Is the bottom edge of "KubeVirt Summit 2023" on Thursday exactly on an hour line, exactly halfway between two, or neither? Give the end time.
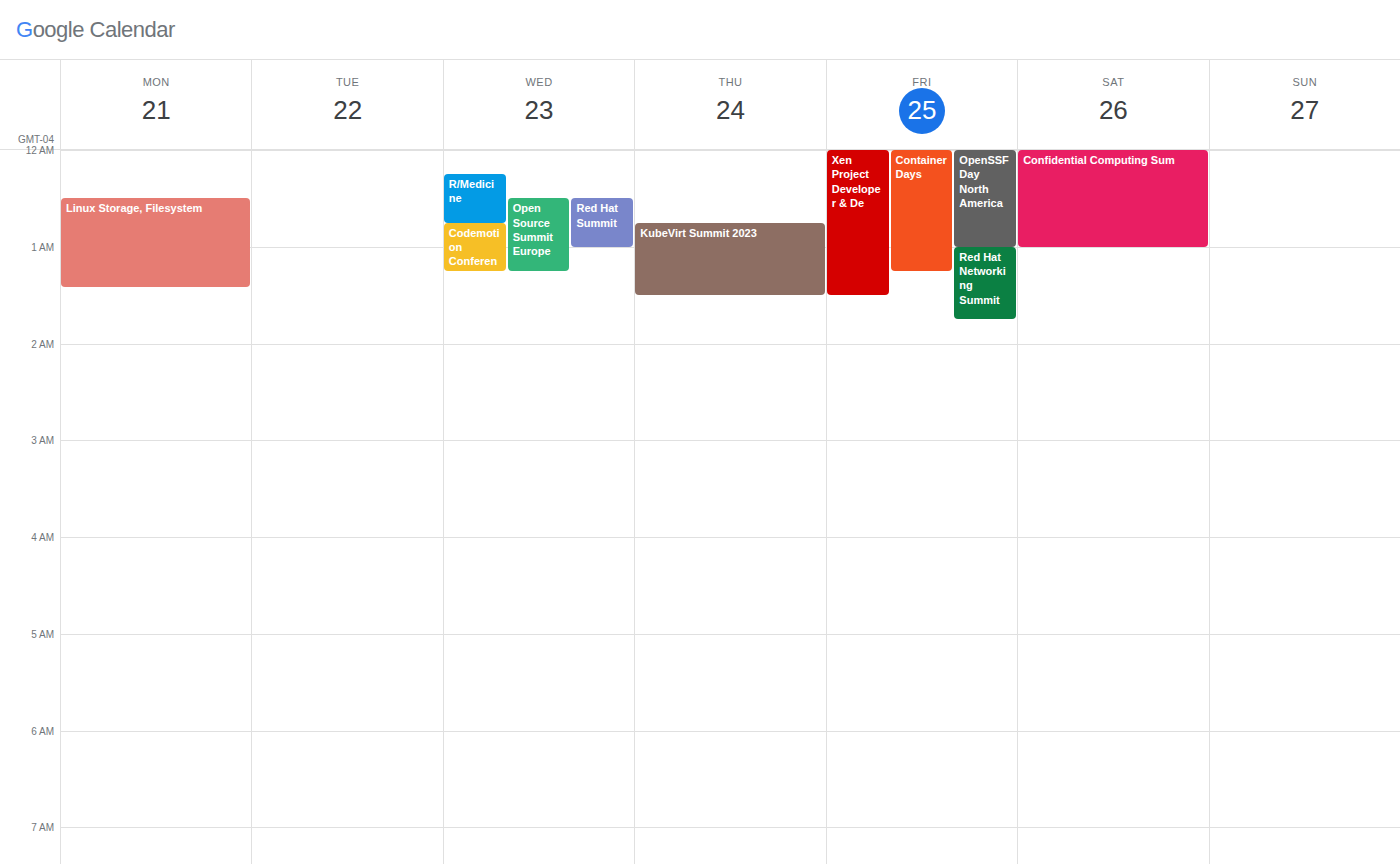
01:30 -- halfway between the 01:00 and 02:00 lines.